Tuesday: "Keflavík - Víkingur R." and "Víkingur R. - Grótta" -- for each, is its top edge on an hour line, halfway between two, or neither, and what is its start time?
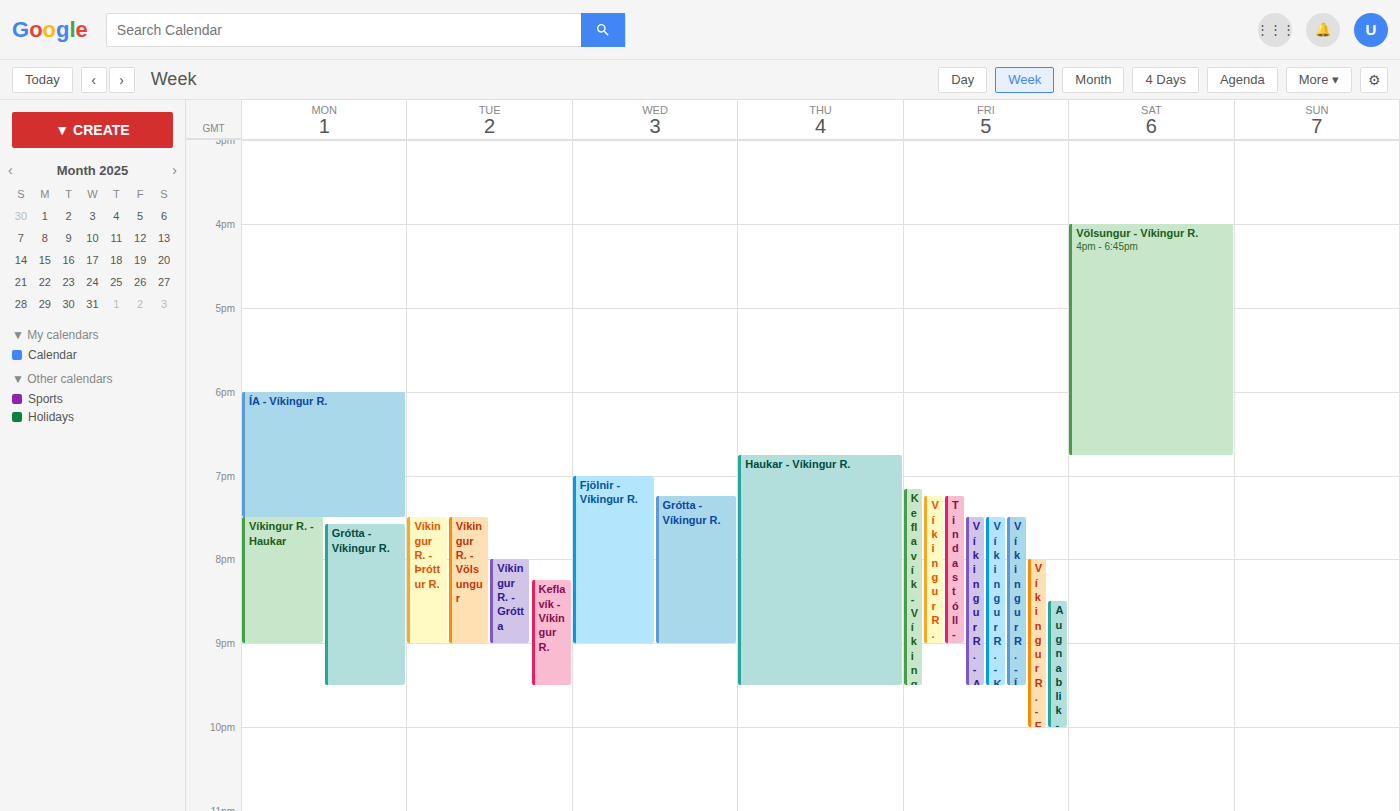
"Keflavík - Víkingur R.": 8:15 PM, neither: a quarter of the way from the 8 PM line to the 9 PM line. "Víkingur R. - Grótta": 8:00 PM, exactly on the 8 PM line.